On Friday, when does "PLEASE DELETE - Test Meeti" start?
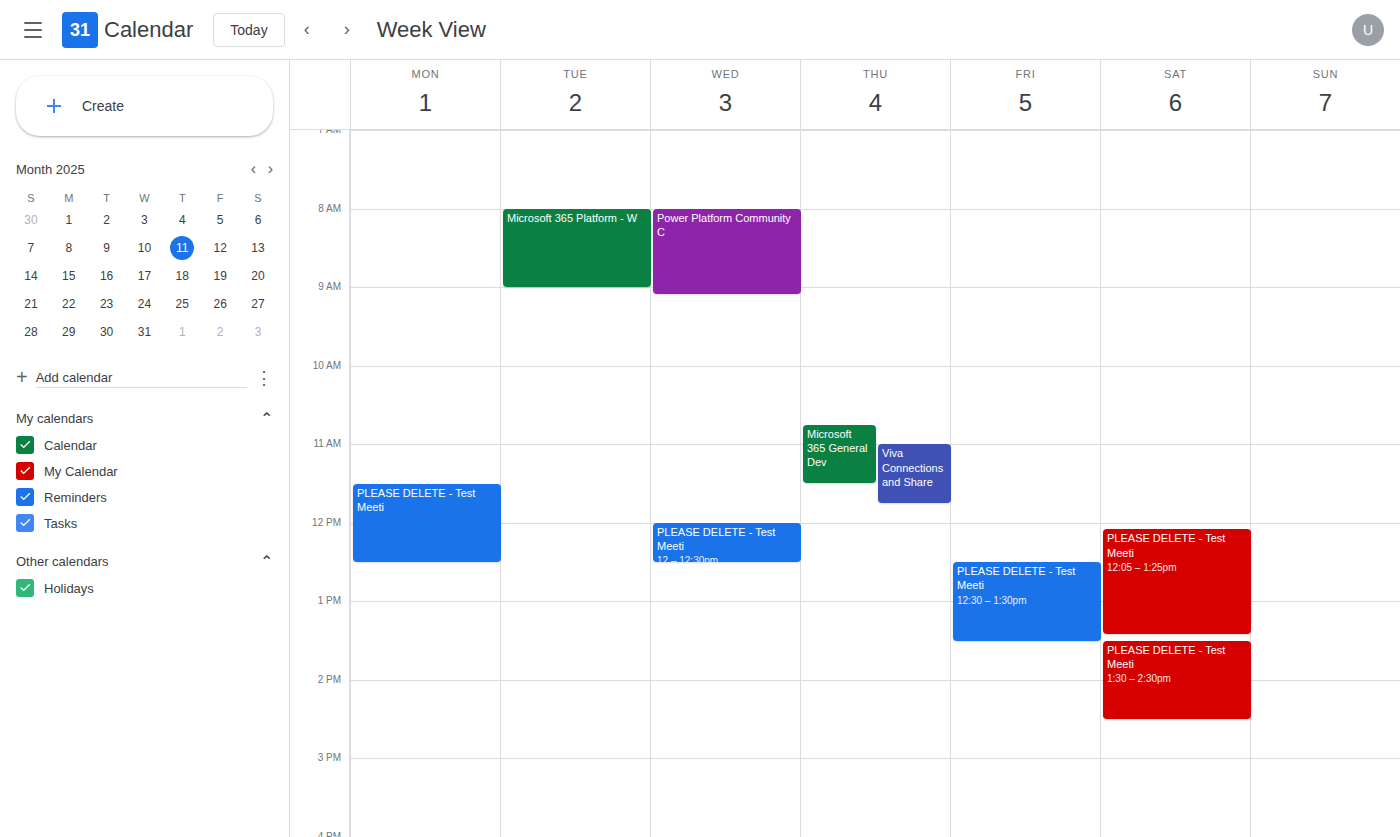
12:30 PM